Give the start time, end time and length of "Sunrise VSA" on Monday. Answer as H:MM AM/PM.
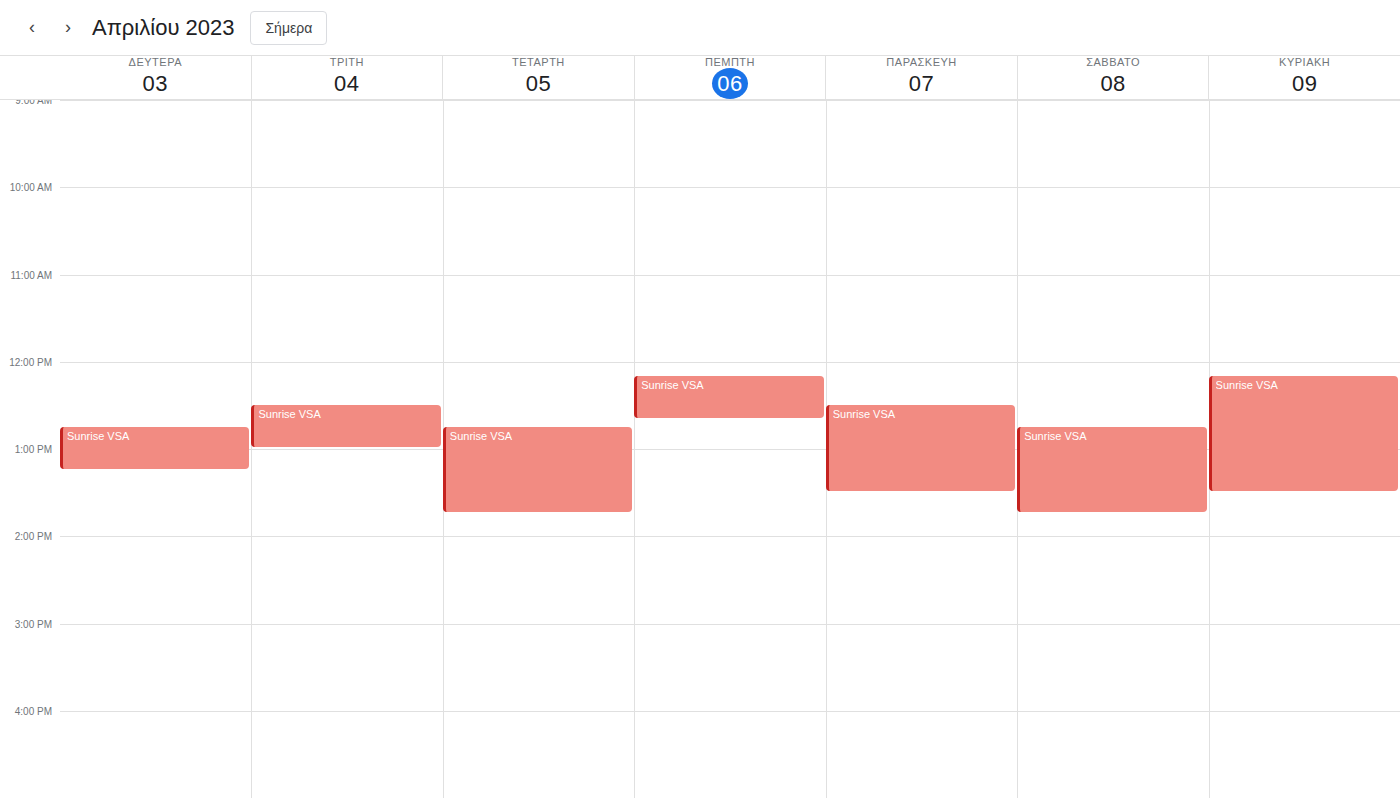
12:45 PM to 1:15 PM, 30 minutes